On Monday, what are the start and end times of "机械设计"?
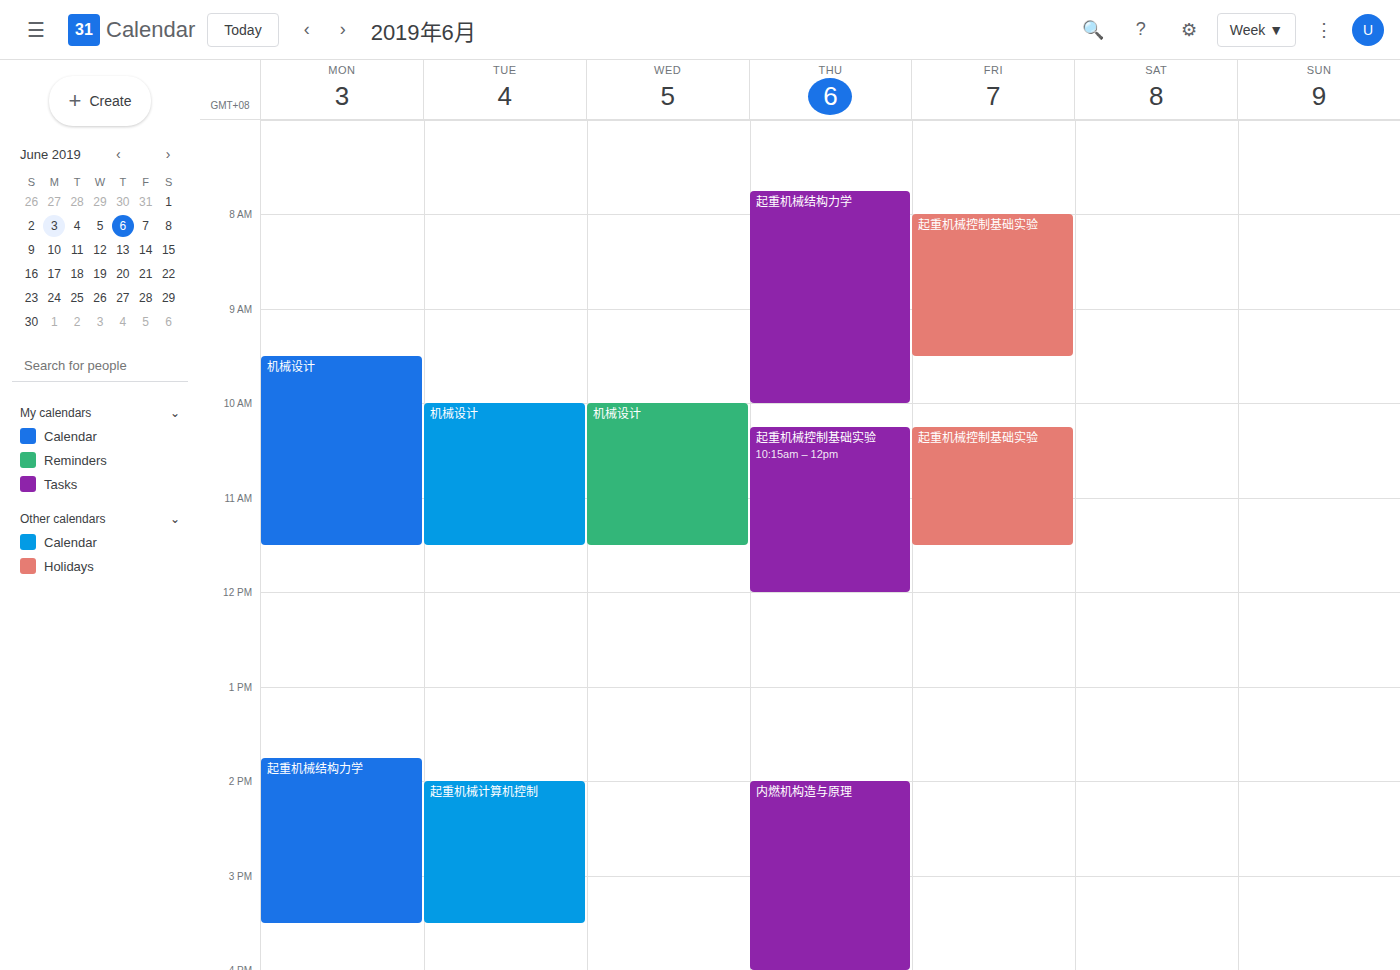
9:30 AM to 11:30 AM